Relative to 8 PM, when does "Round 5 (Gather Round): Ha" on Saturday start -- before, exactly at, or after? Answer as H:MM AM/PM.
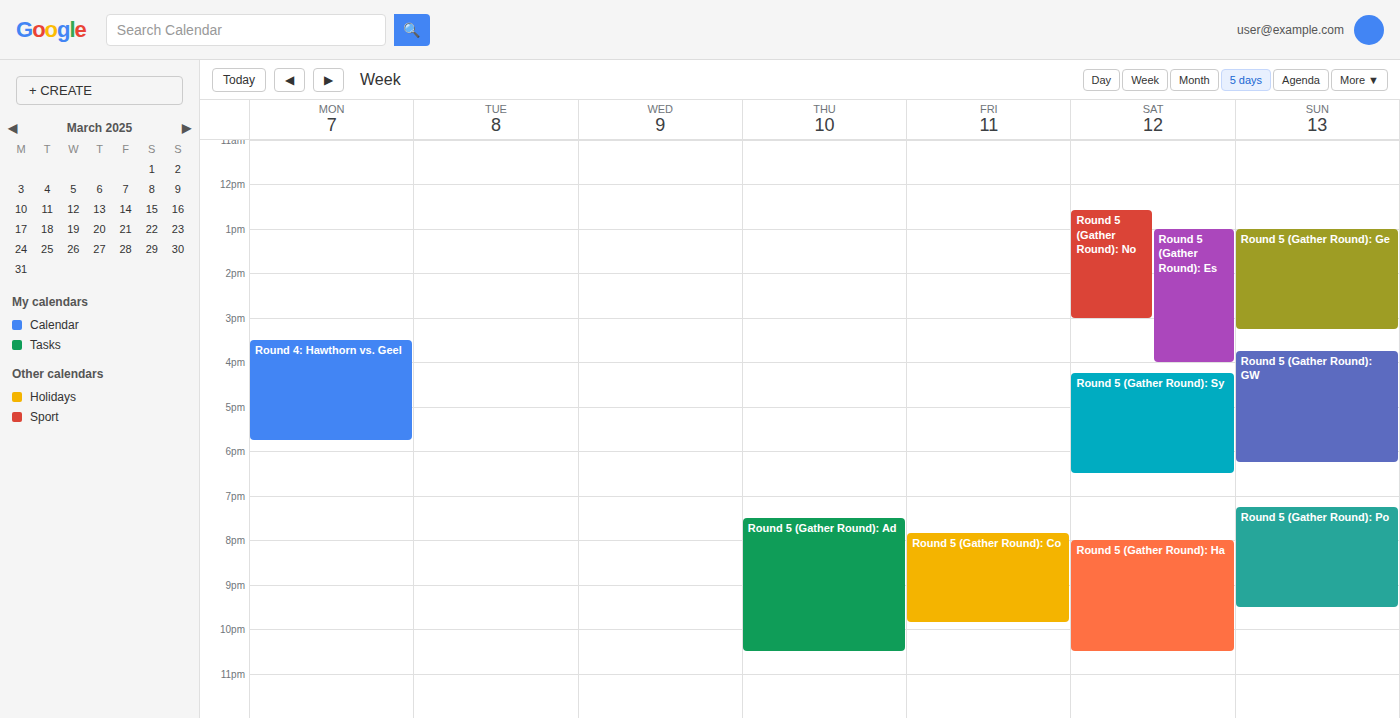
8:00 PM -- exactly at 8 PM, on the 8 PM line.